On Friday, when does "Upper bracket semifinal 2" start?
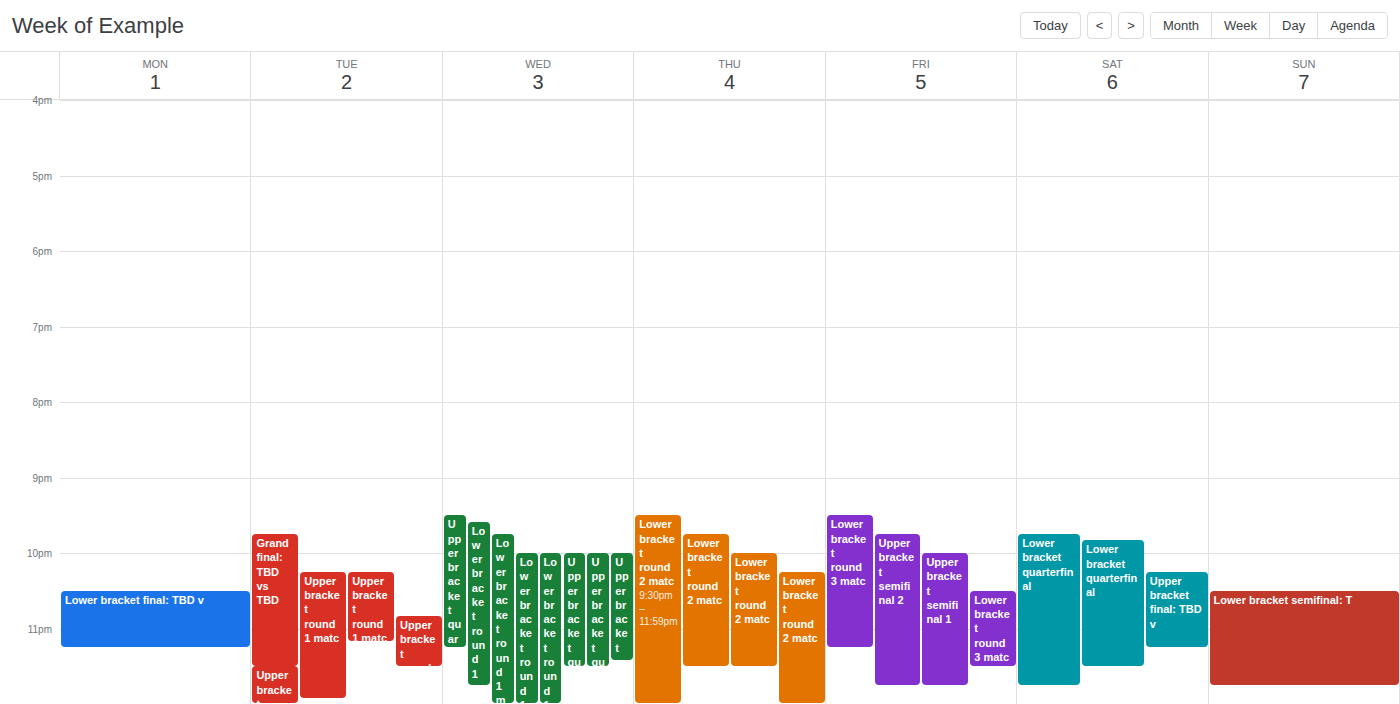
9:45 PM